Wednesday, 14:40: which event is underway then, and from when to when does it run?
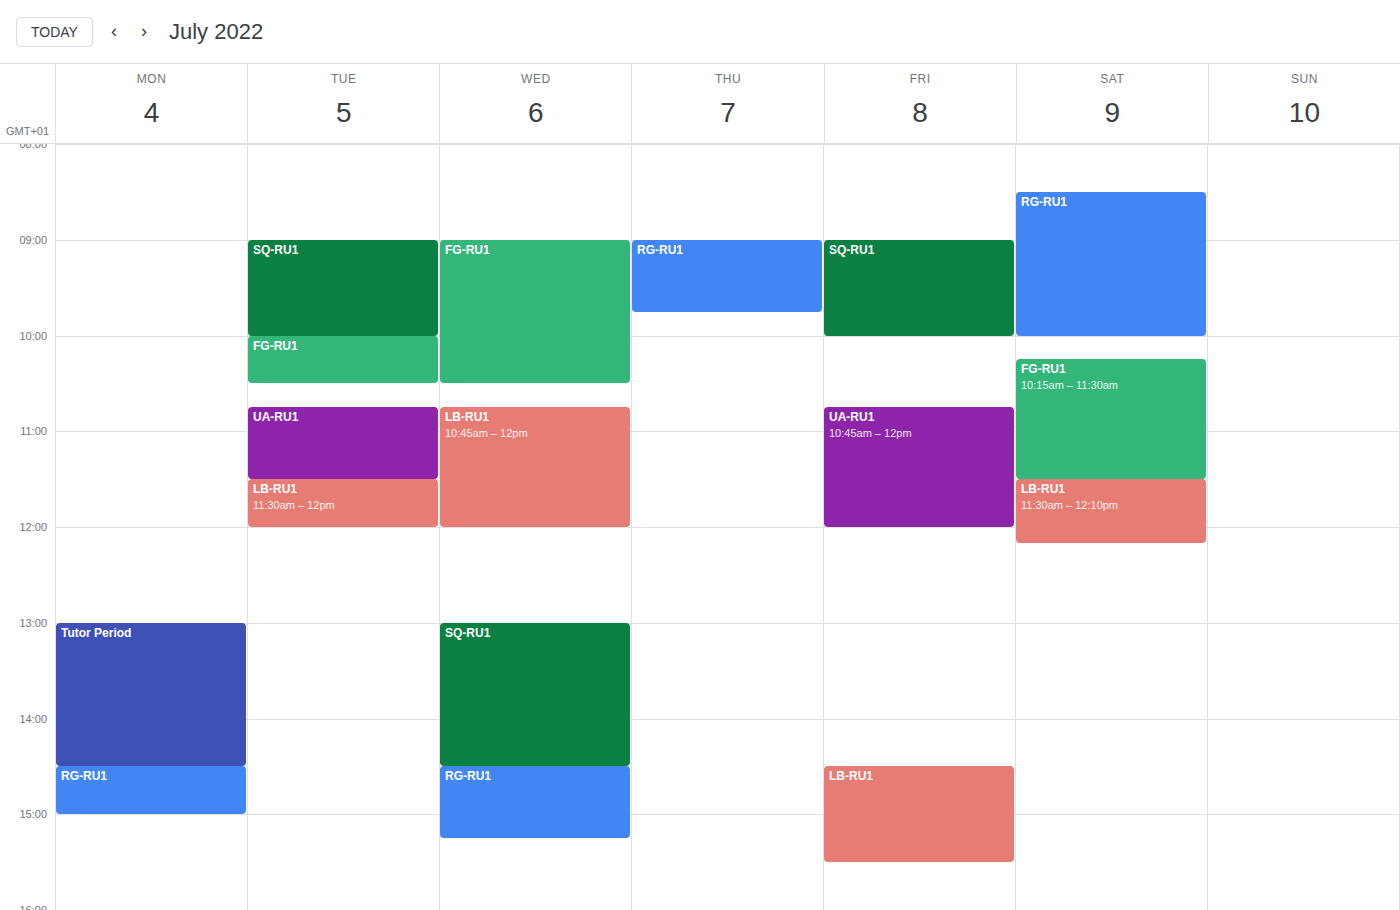
"RG-RU1", 14:30 to 15:15